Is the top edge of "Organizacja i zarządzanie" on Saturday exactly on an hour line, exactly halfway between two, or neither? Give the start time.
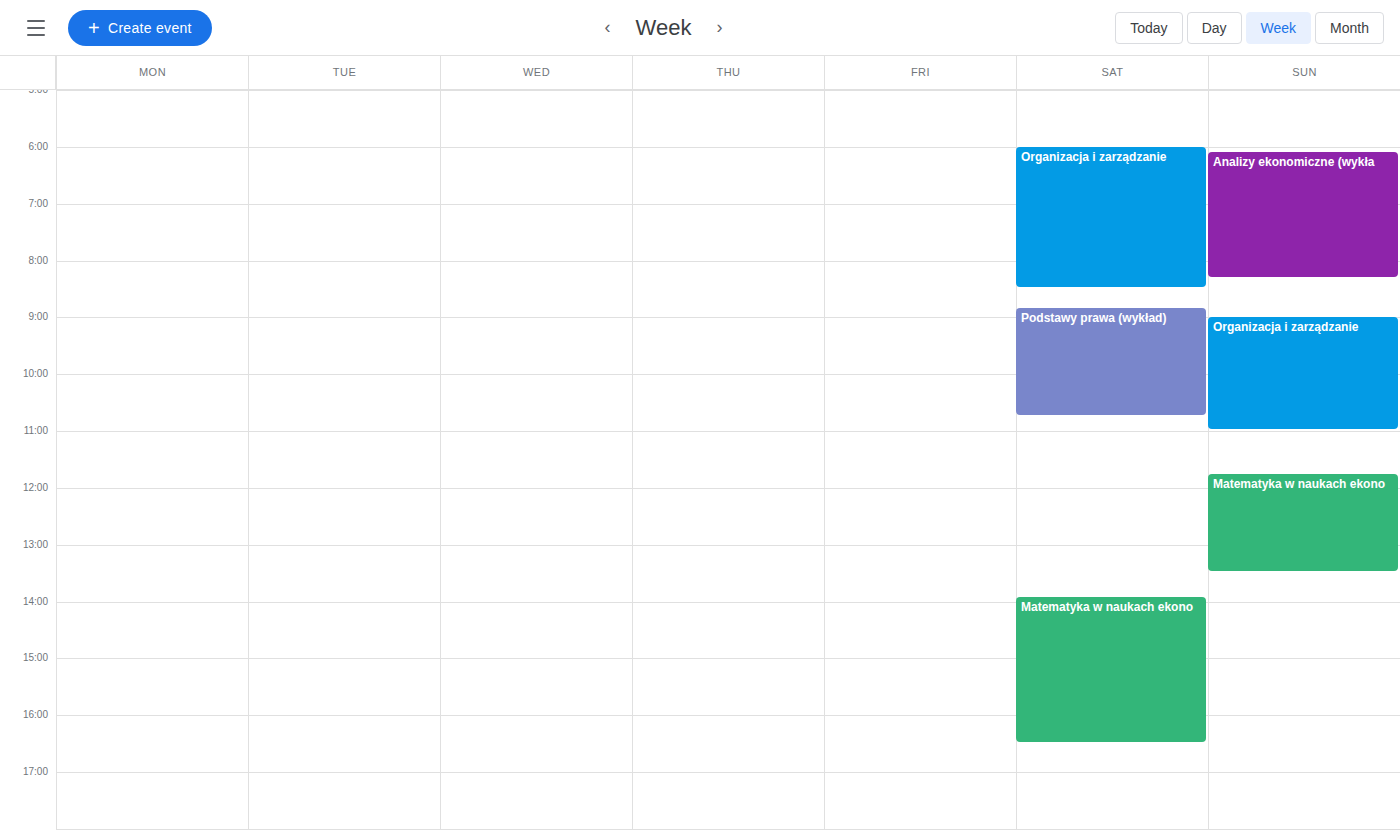
6:00 AM -- exactly on the 6 AM line.